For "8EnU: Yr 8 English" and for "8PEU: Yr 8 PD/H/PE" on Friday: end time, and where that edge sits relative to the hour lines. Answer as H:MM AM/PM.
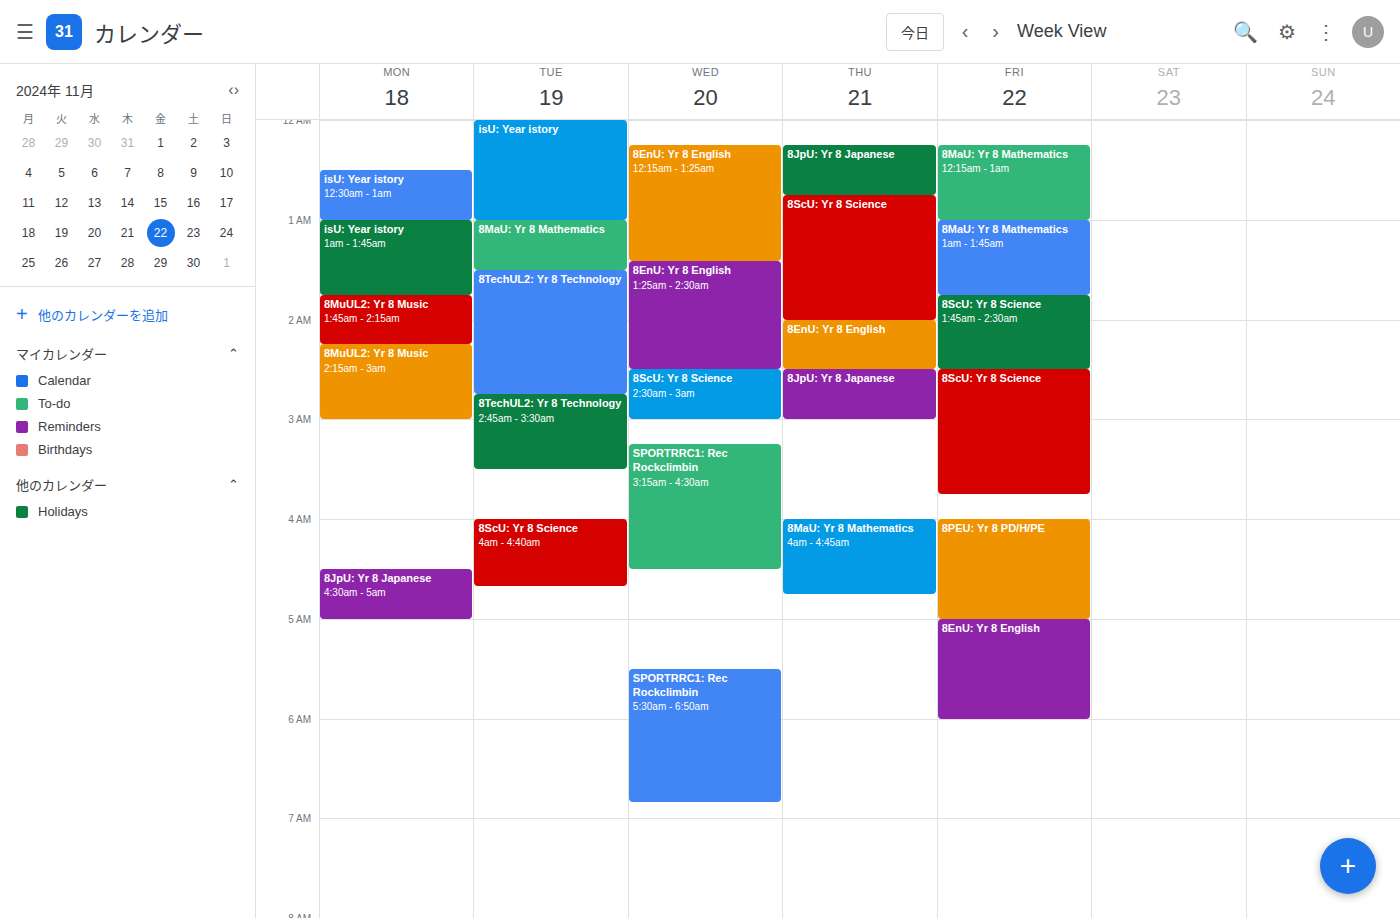
"8EnU: Yr 8 English": 6:00 AM, exactly on the 6 AM line. "8PEU: Yr 8 PD/H/PE": 5:00 AM, exactly on the 5 AM line.